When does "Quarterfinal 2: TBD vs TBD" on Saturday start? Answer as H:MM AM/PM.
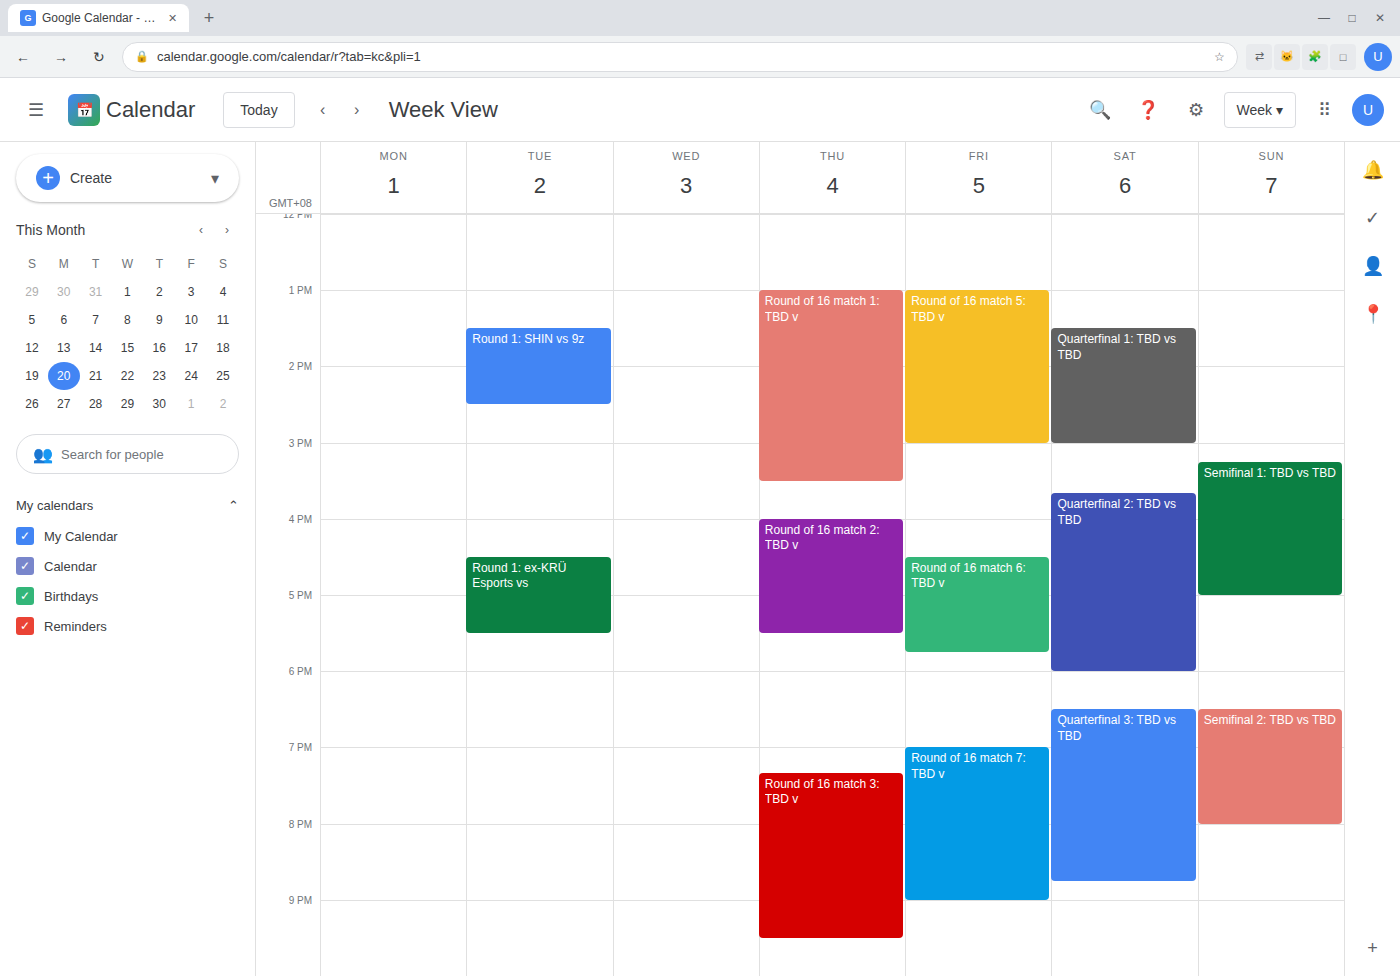
3:40 PM